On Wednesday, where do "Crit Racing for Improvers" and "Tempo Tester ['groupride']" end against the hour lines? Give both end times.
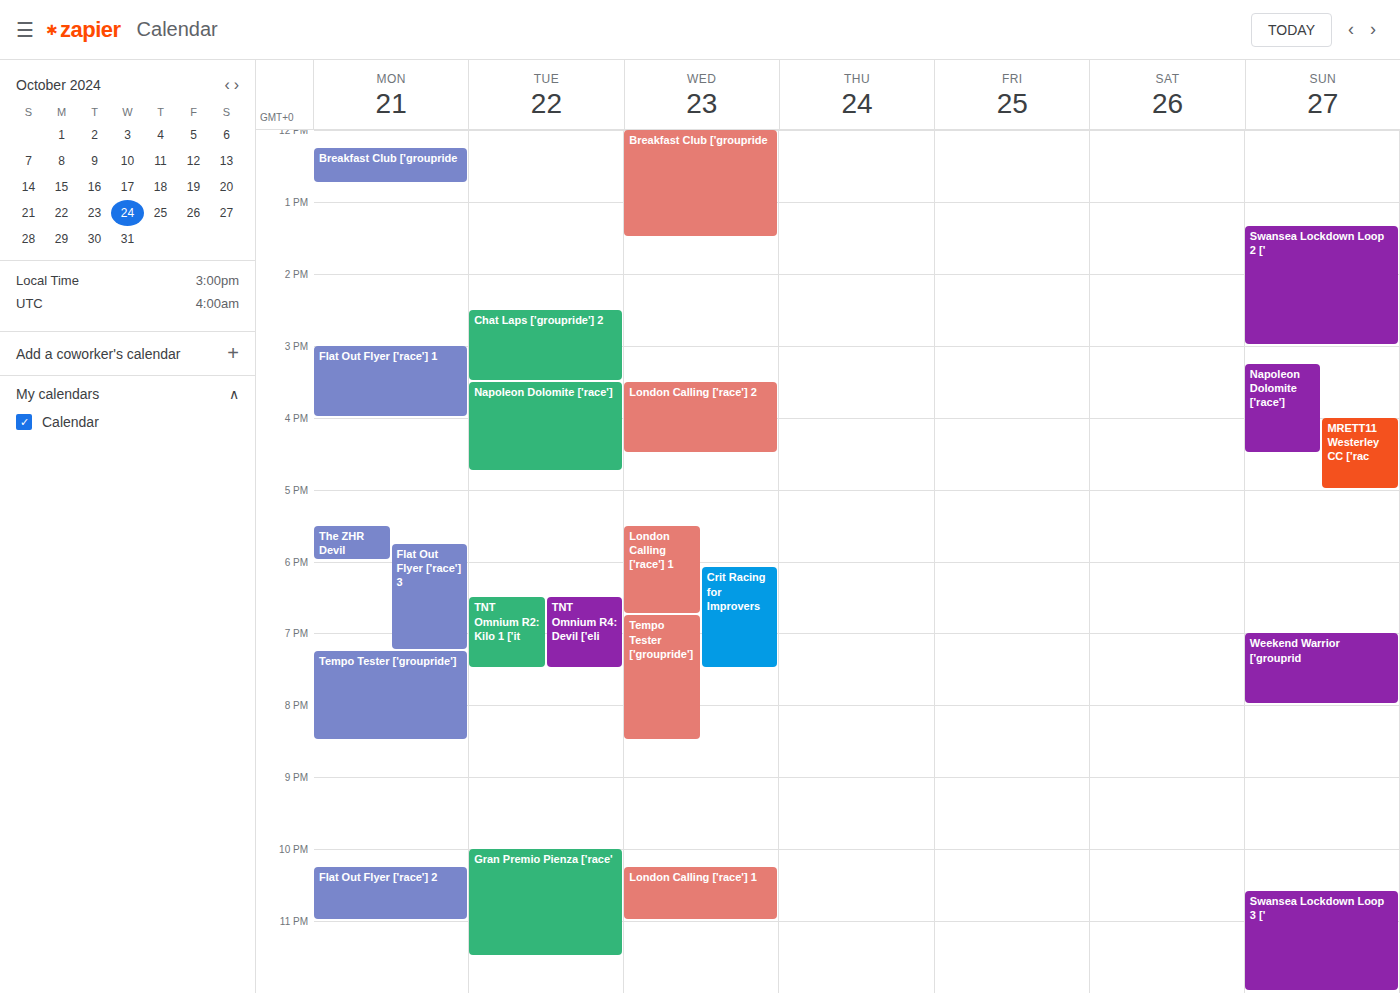
"Crit Racing for Improvers": 19:30, halfway between the 19:00 and 20:00 lines. "Tempo Tester ['groupride']": 20:30, halfway between the 20:00 and 21:00 lines.